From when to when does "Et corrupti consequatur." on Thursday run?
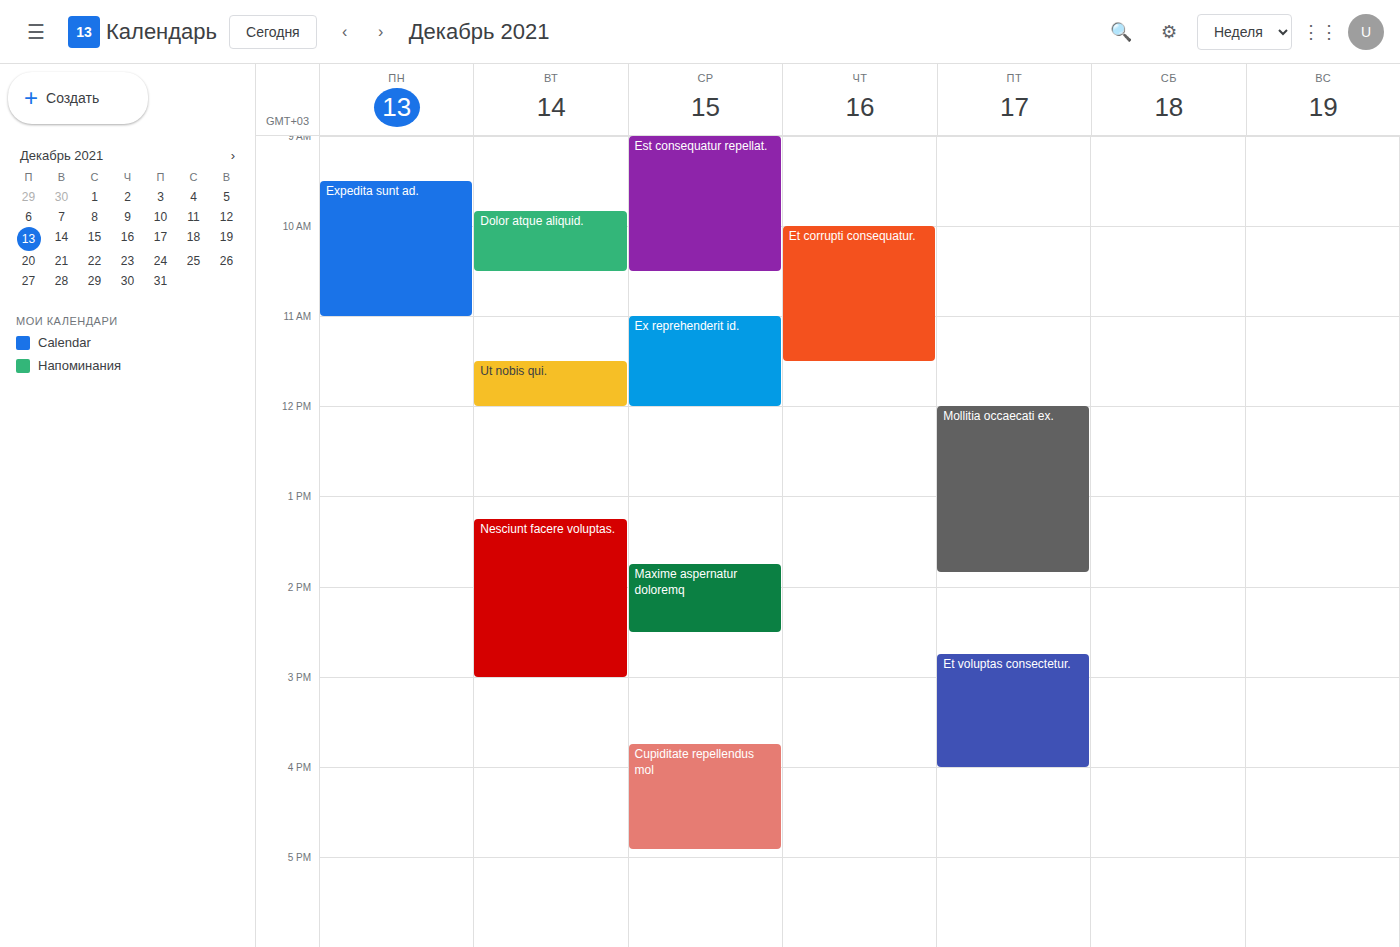
10:00 AM to 11:30 AM